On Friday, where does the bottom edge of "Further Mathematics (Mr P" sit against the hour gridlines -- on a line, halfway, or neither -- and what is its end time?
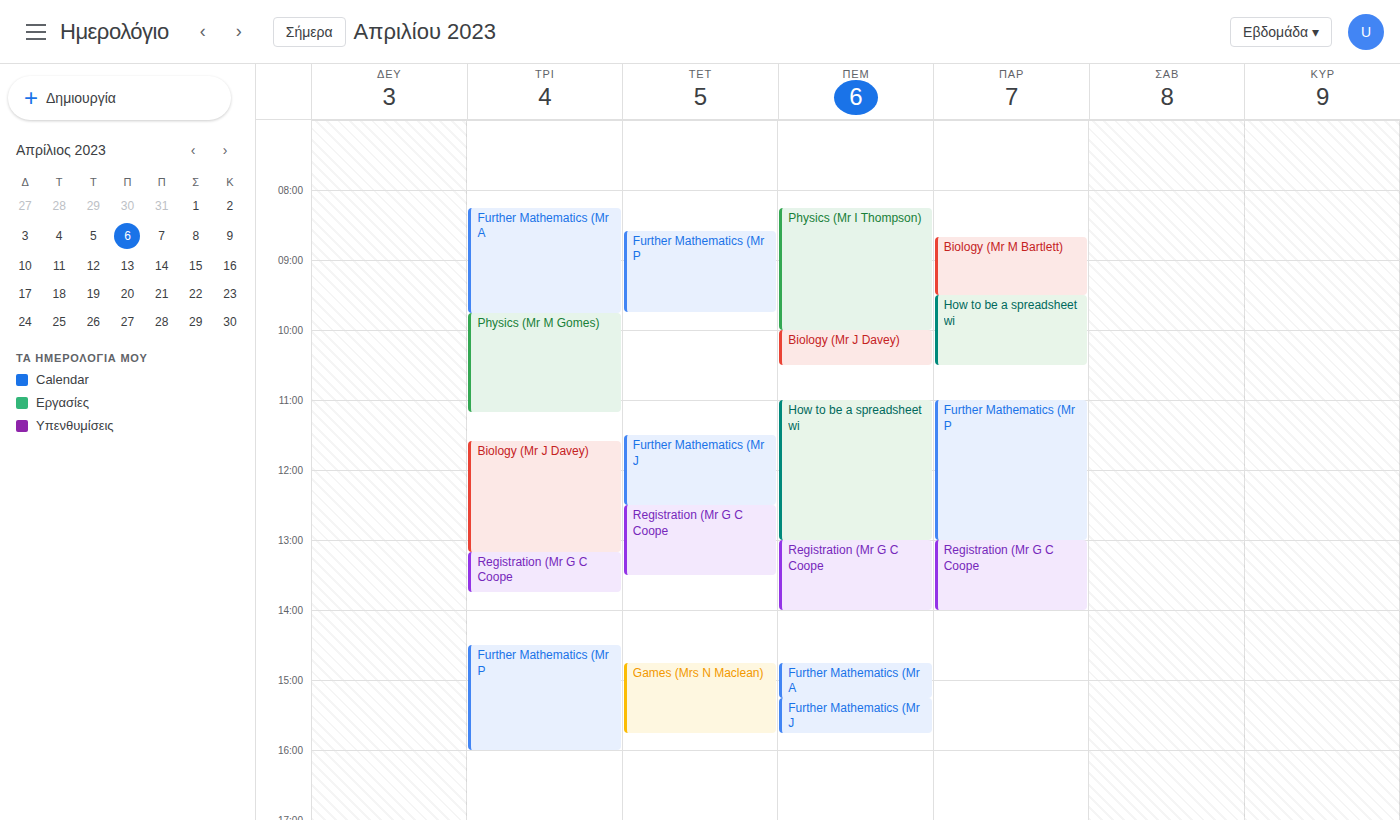
1:00 PM -- exactly on the 1 PM line.